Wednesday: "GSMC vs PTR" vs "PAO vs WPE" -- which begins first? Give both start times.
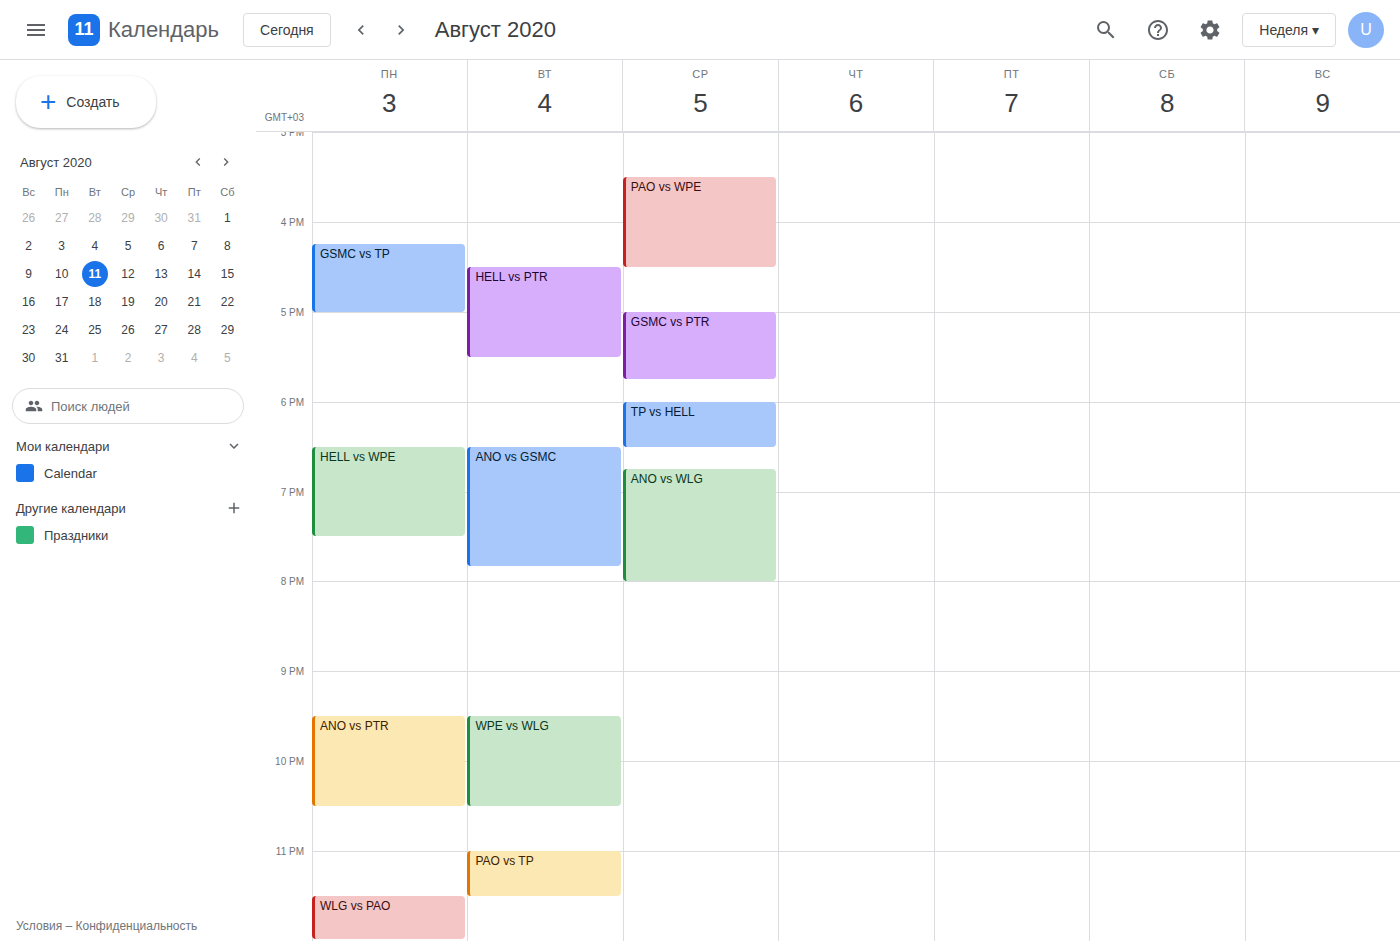
"PAO vs WPE" 3:30 PM; "GSMC vs PTR" 5:00 PM.